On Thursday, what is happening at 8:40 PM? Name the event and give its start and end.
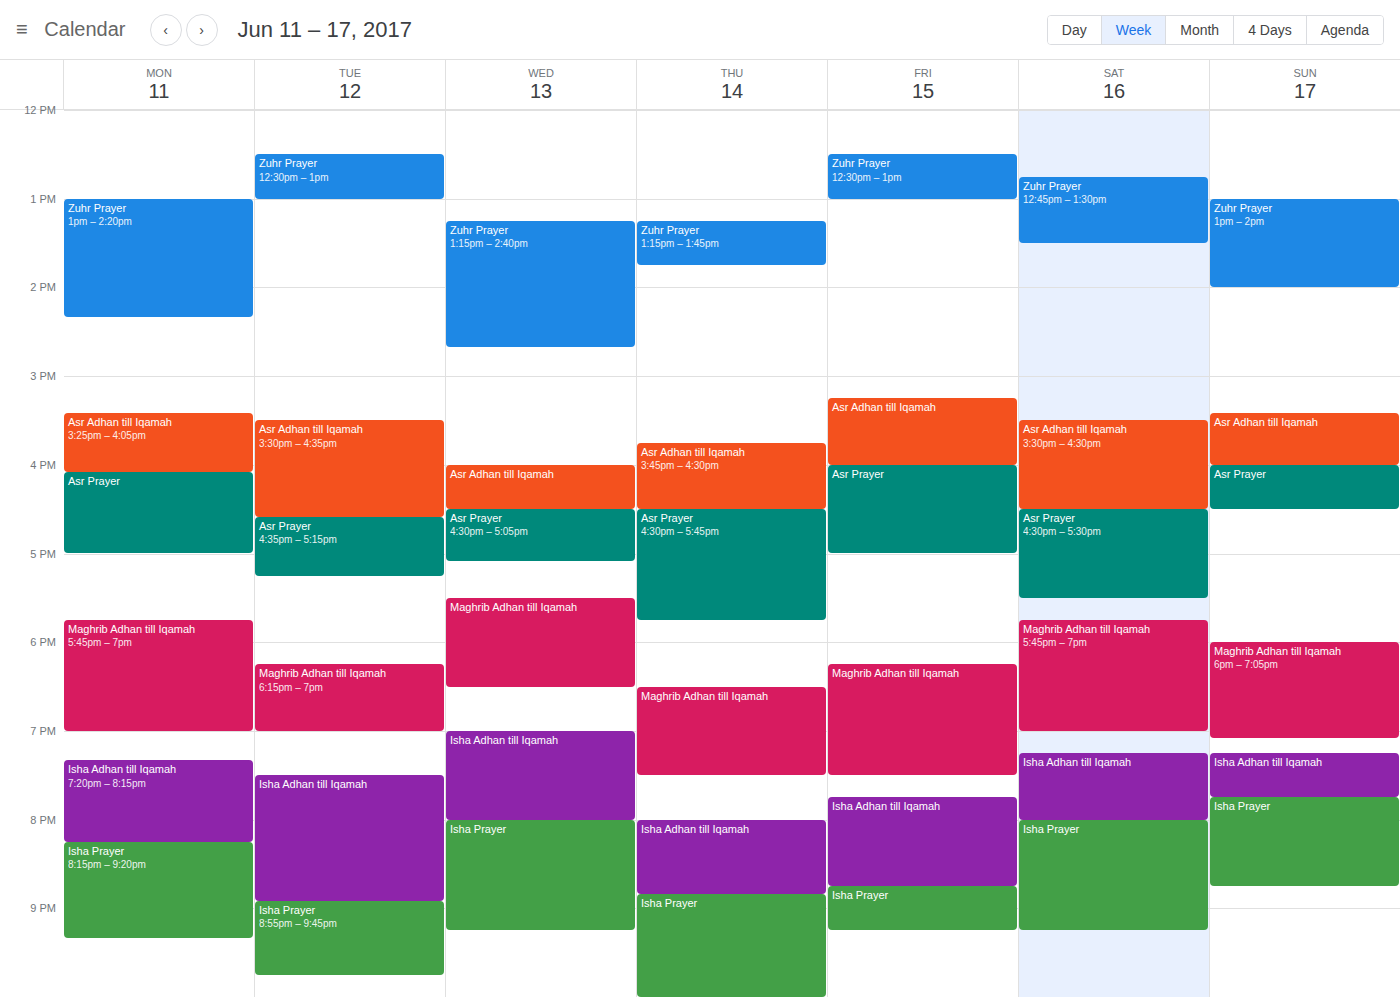
"Isha Adhan till Iqamah", 8:00 PM to 8:50 PM